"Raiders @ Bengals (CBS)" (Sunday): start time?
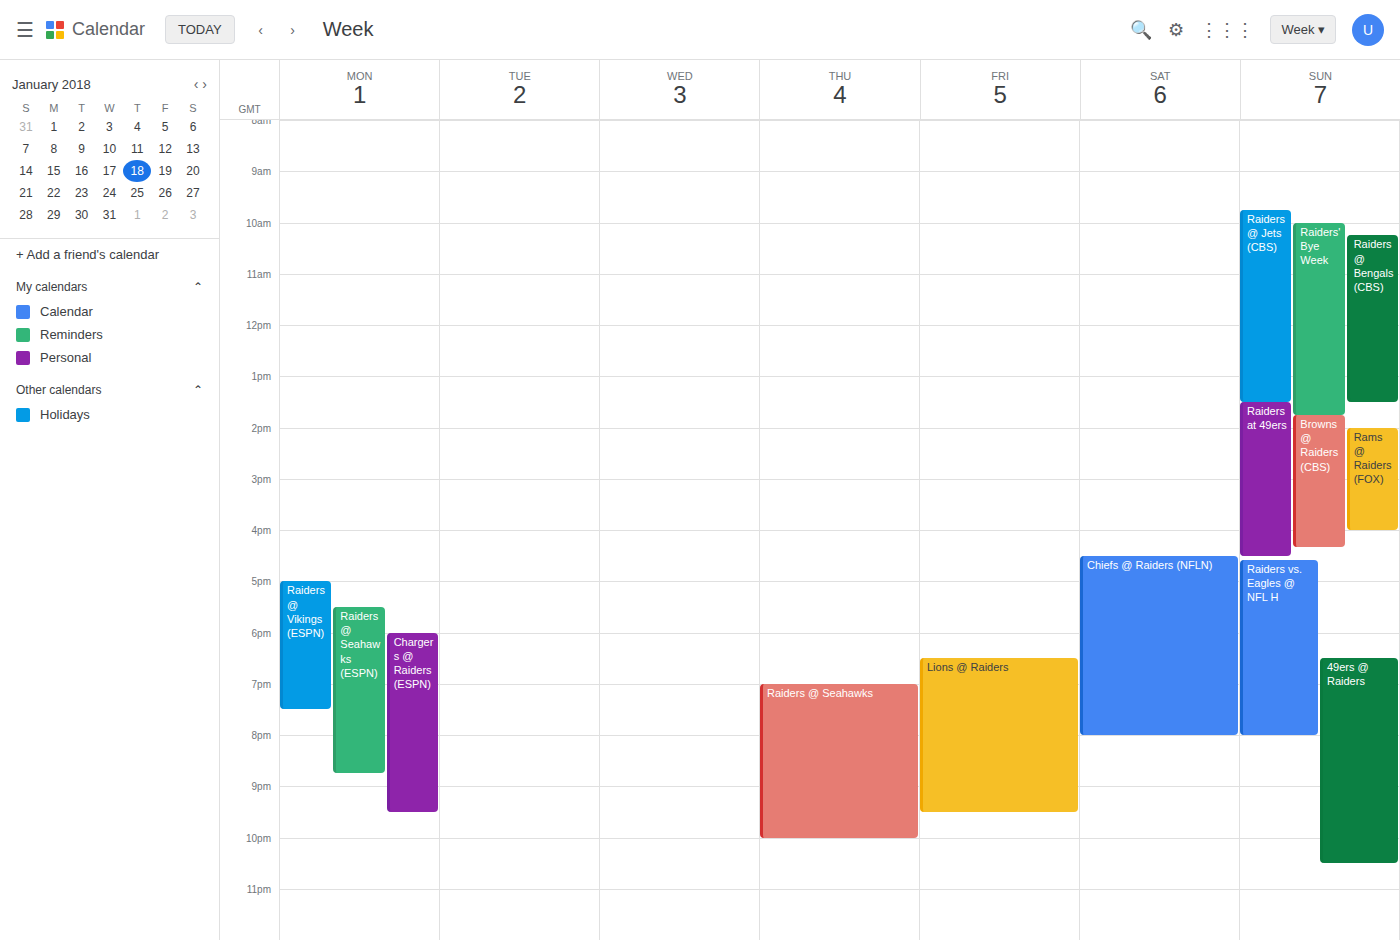
10:15 AM